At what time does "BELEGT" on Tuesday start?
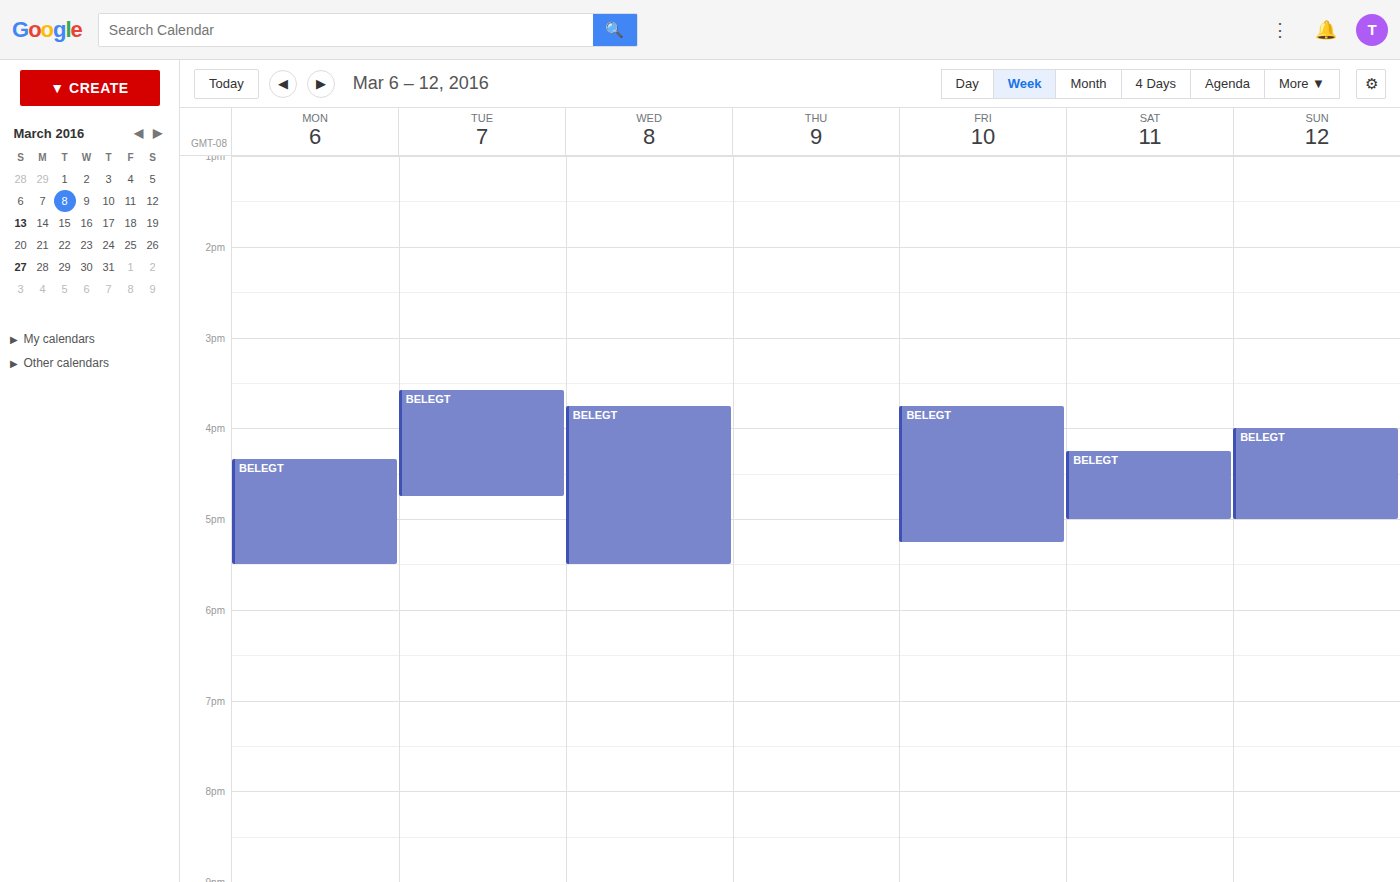
3:35 PM